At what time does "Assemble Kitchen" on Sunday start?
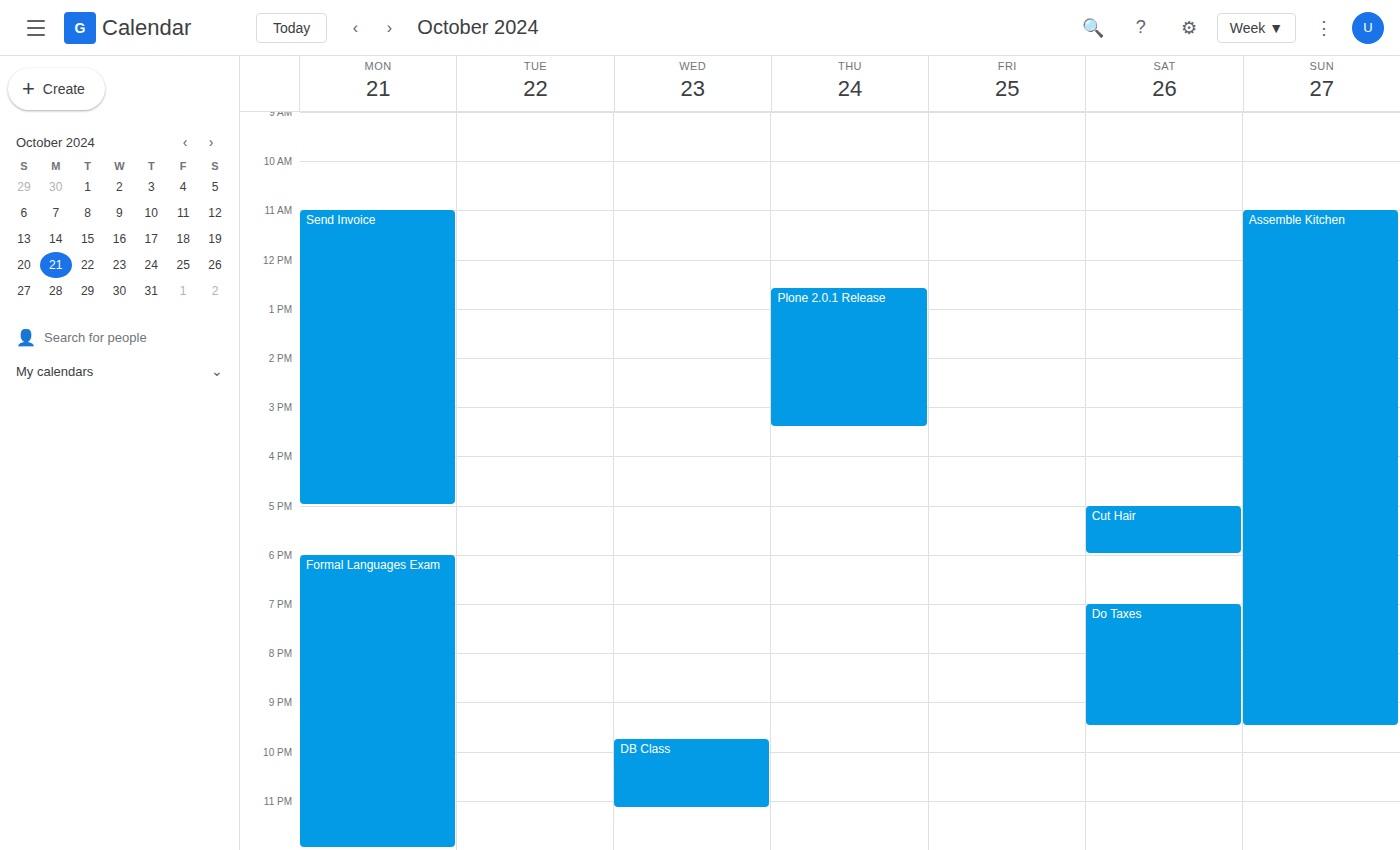
11:00 AM